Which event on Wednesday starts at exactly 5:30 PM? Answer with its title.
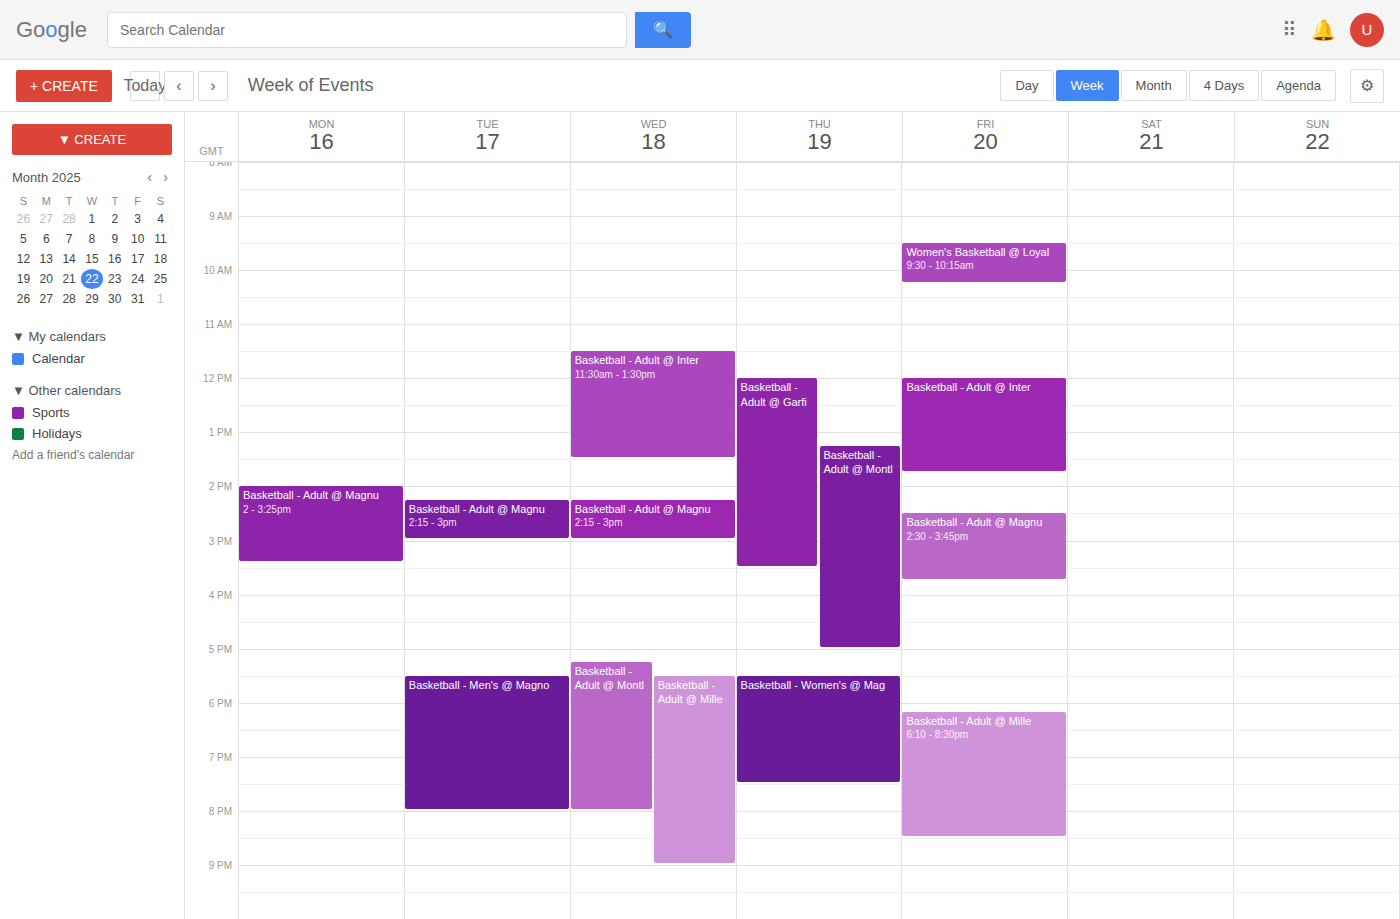
"Basketball - Adult @ Mille"